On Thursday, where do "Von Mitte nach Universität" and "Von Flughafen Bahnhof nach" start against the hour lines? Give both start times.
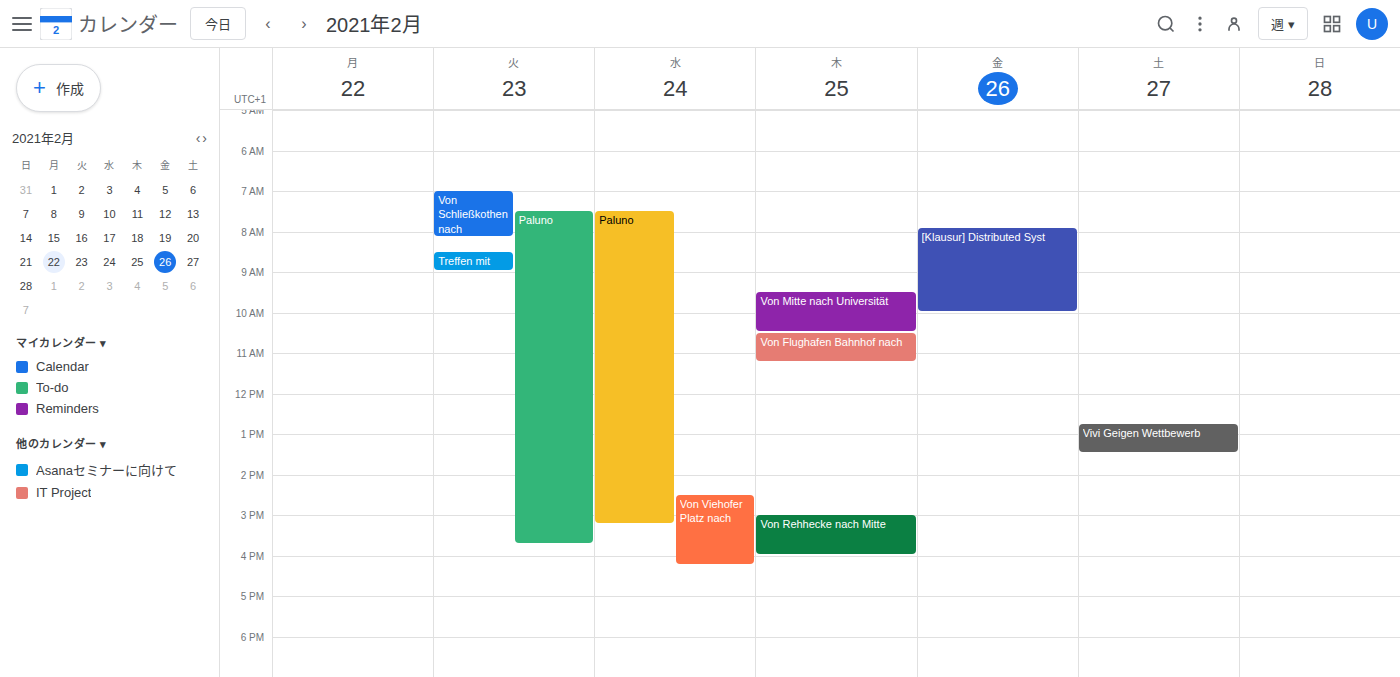
"Von Mitte nach Universität": 9:30 AM, halfway between the 9 AM and 10 AM lines. "Von Flughafen Bahnhof nach": 10:30 AM, halfway between the 10 AM and 11 AM lines.